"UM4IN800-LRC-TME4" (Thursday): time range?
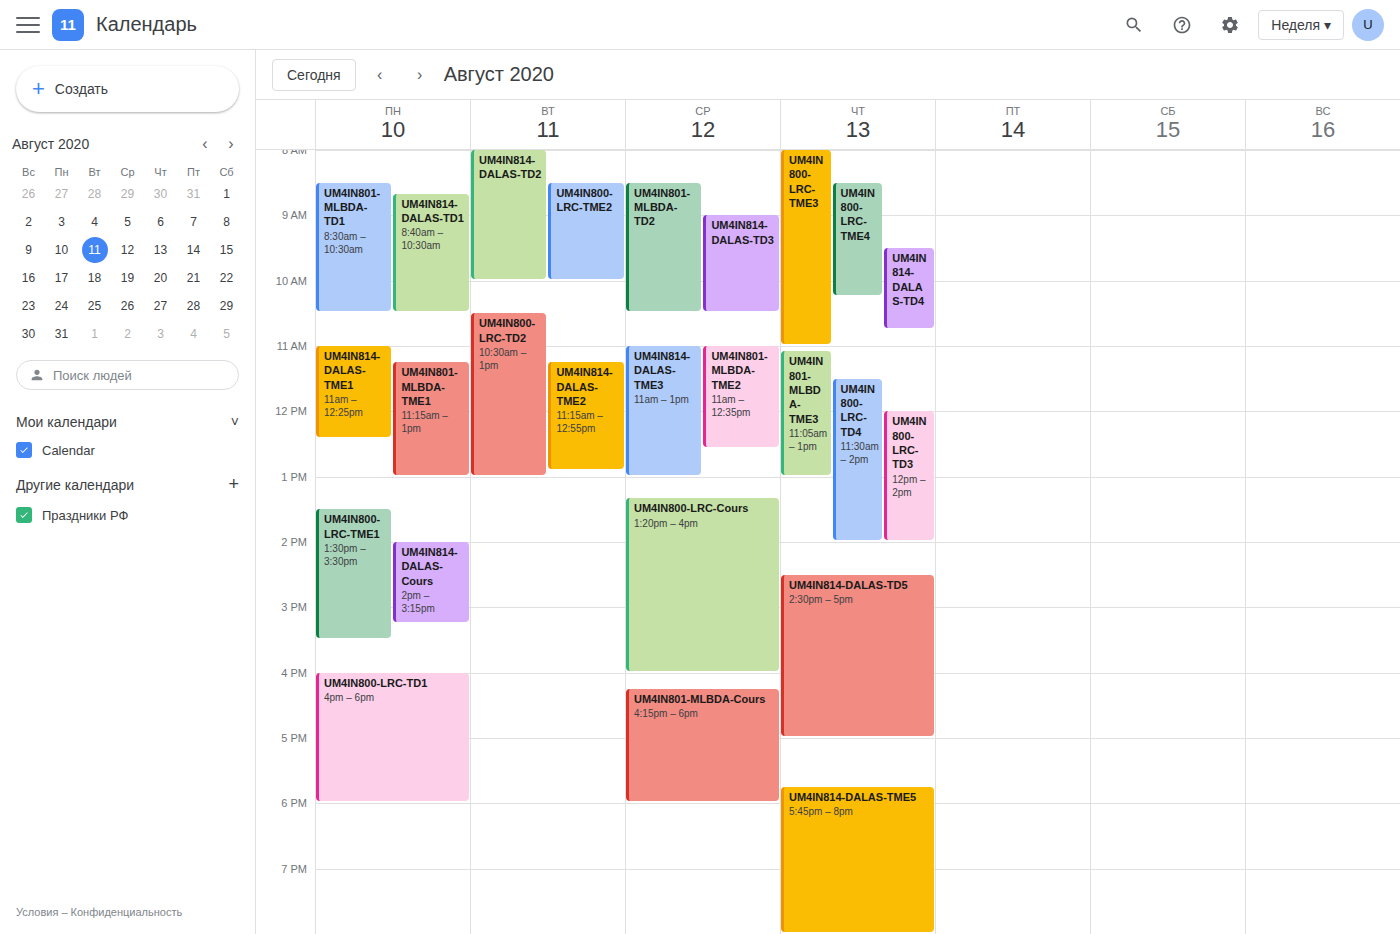
8:30 AM to 10:15 AM